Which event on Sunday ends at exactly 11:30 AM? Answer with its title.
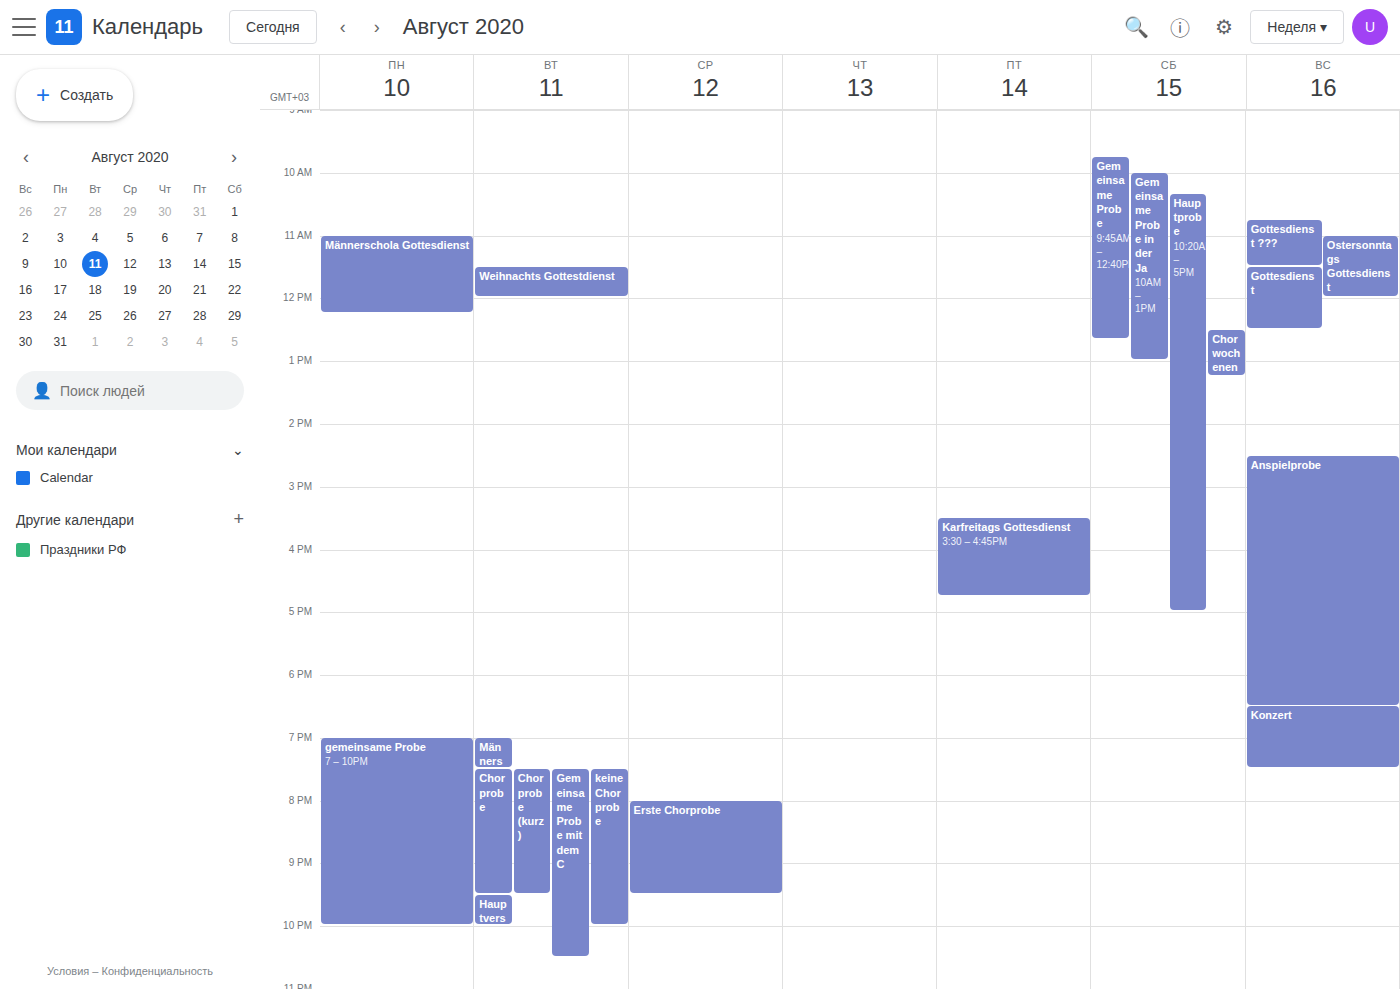
"Gottesdienst ???"